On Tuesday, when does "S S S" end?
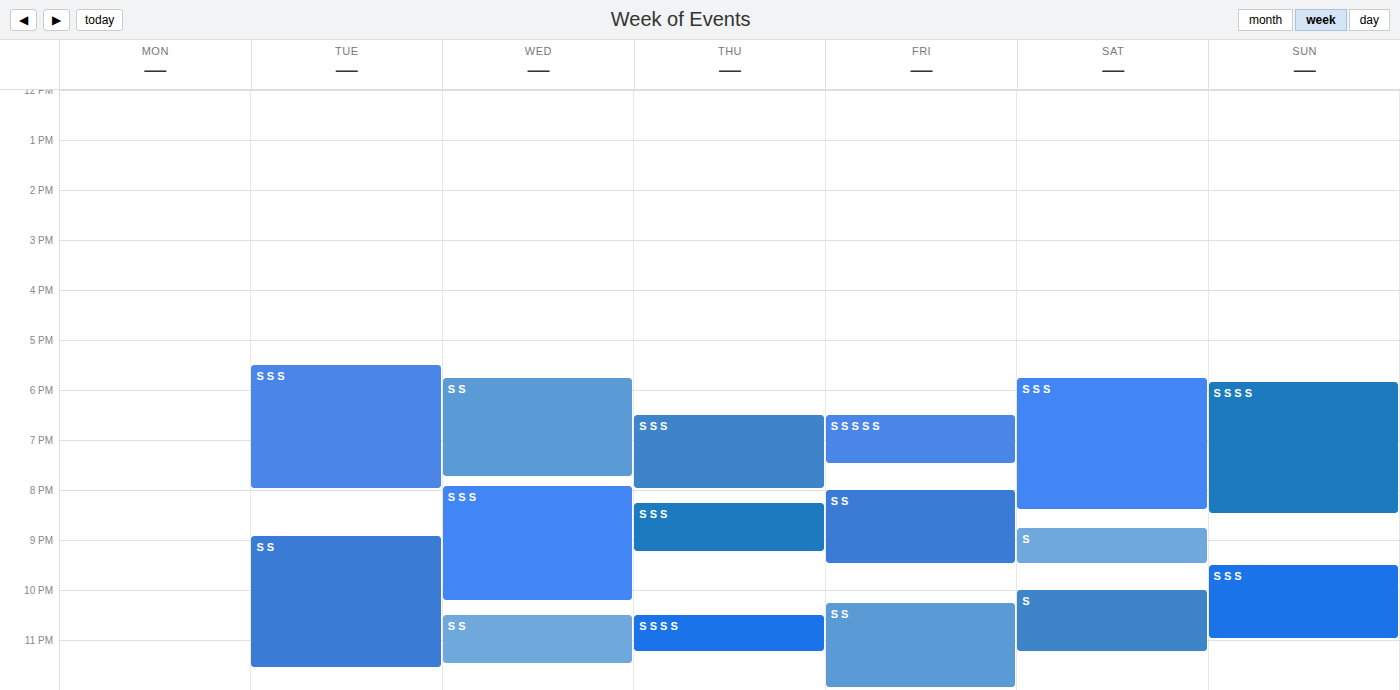
8:00 PM